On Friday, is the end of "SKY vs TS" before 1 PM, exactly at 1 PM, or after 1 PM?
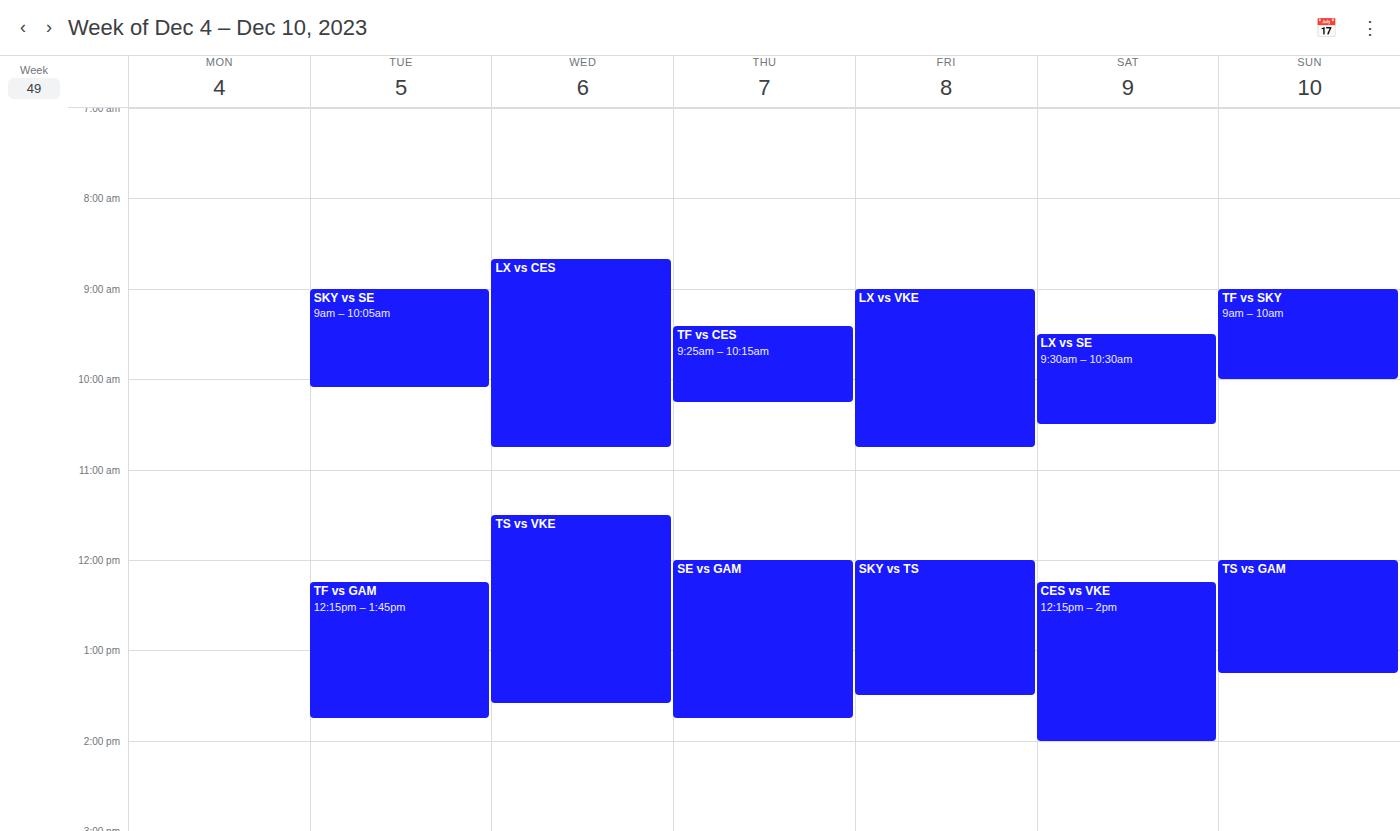
1:30 PM -- after 1 PM, 30 minutes below the 1 PM line.